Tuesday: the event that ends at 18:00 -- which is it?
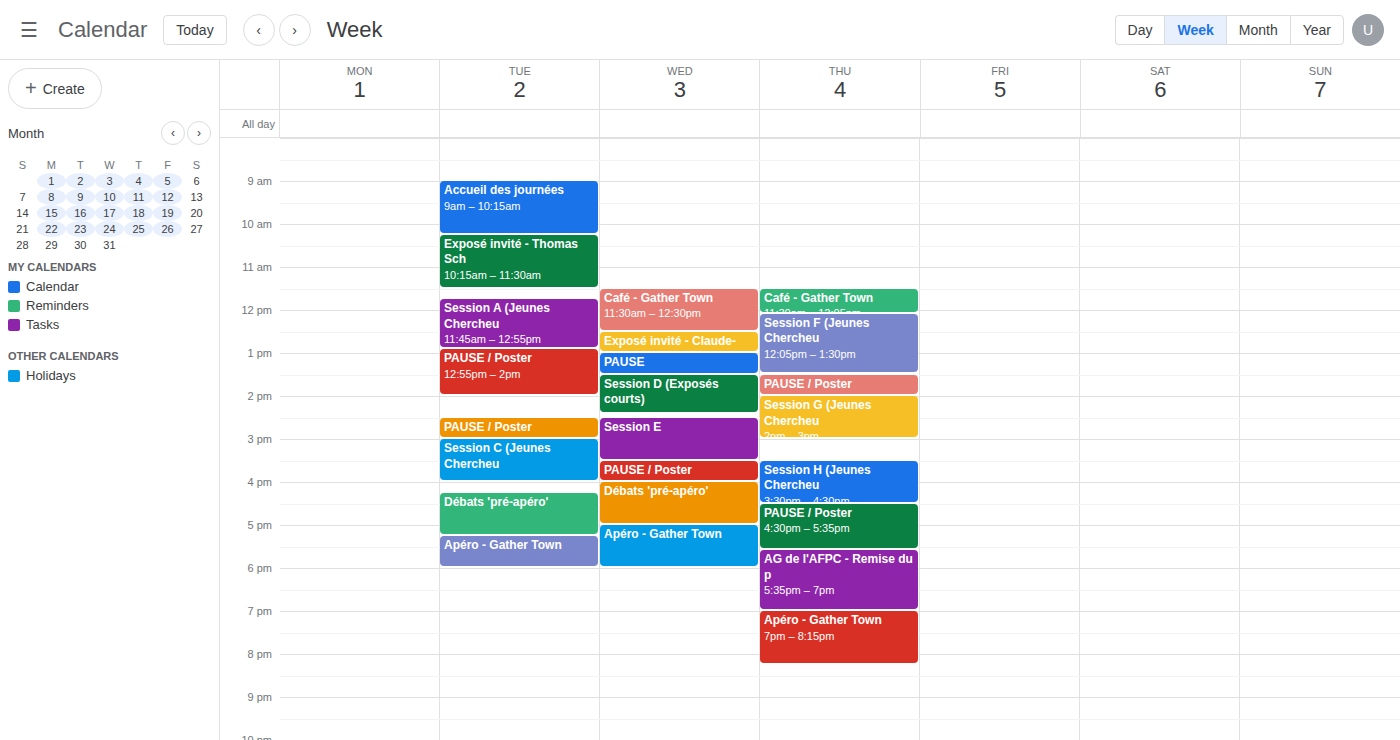
"Apéro - Gather Town"